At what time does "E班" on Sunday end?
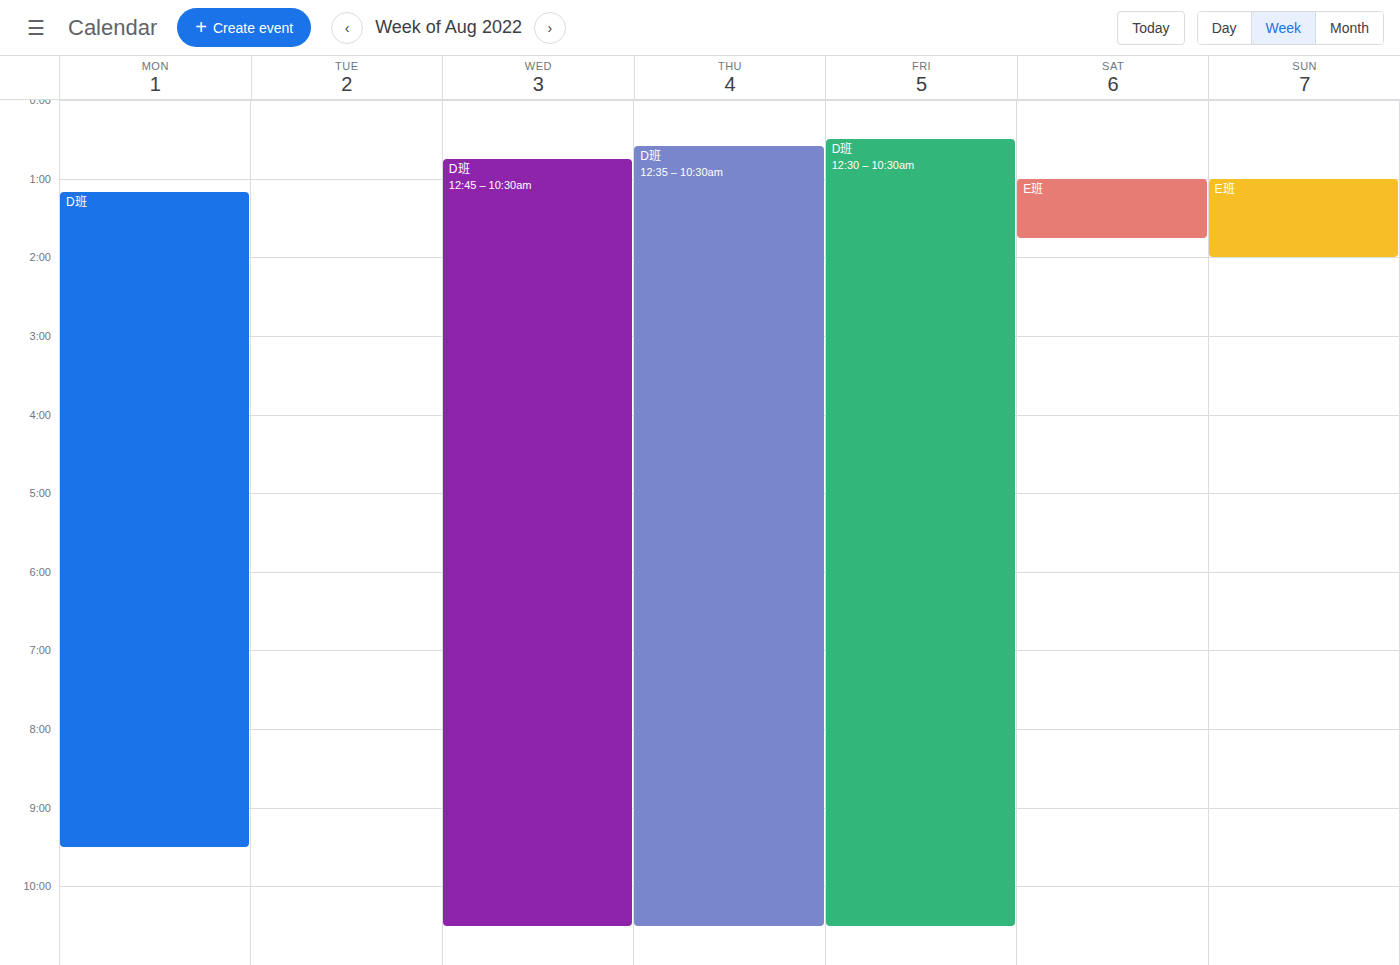
2:00 AM